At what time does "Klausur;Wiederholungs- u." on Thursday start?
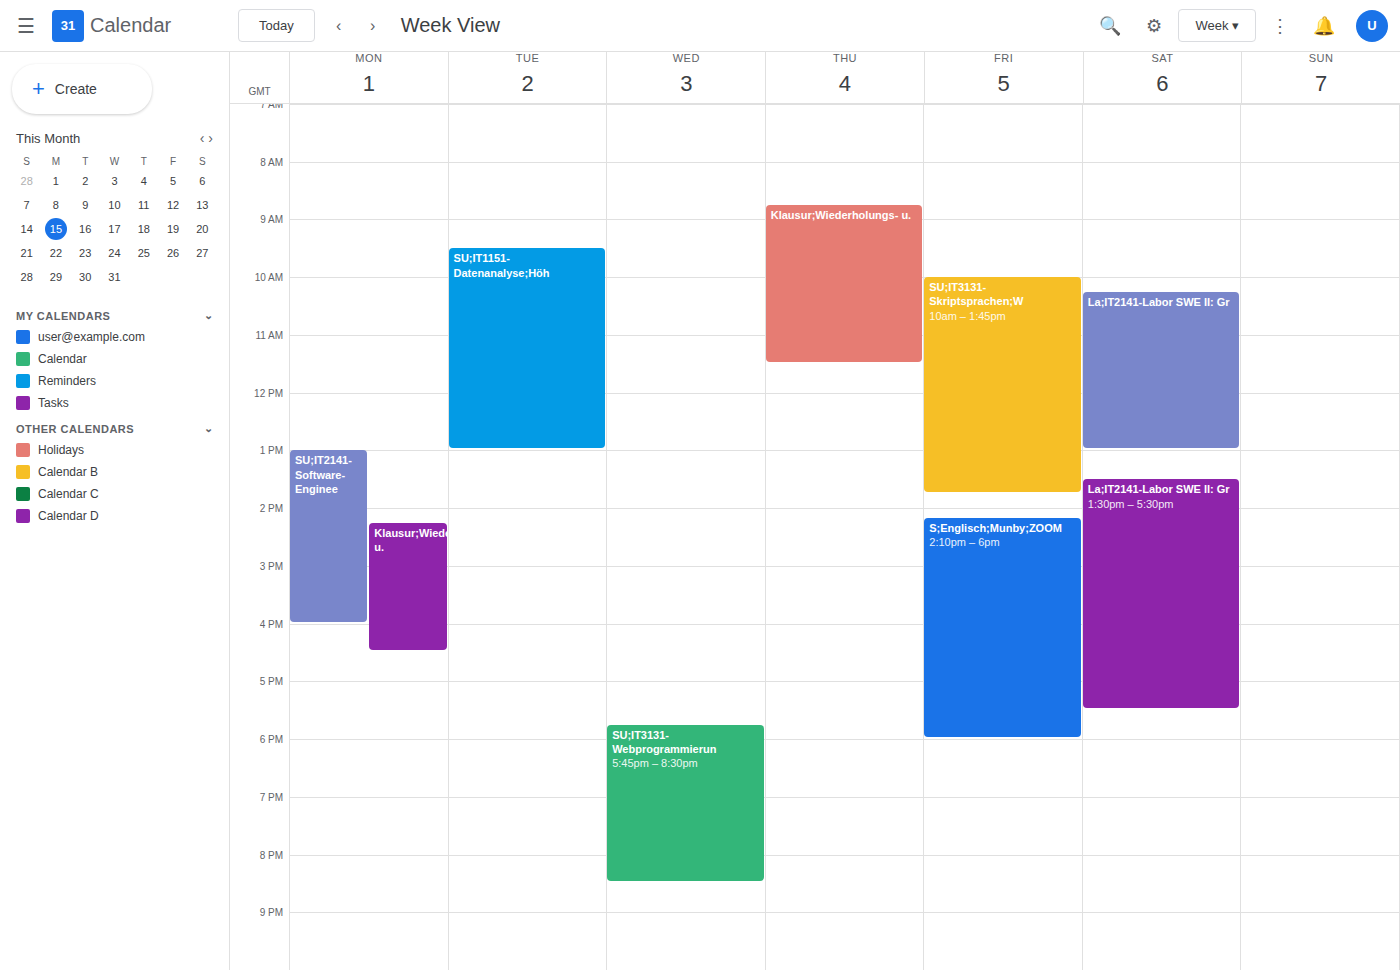
8:45 AM